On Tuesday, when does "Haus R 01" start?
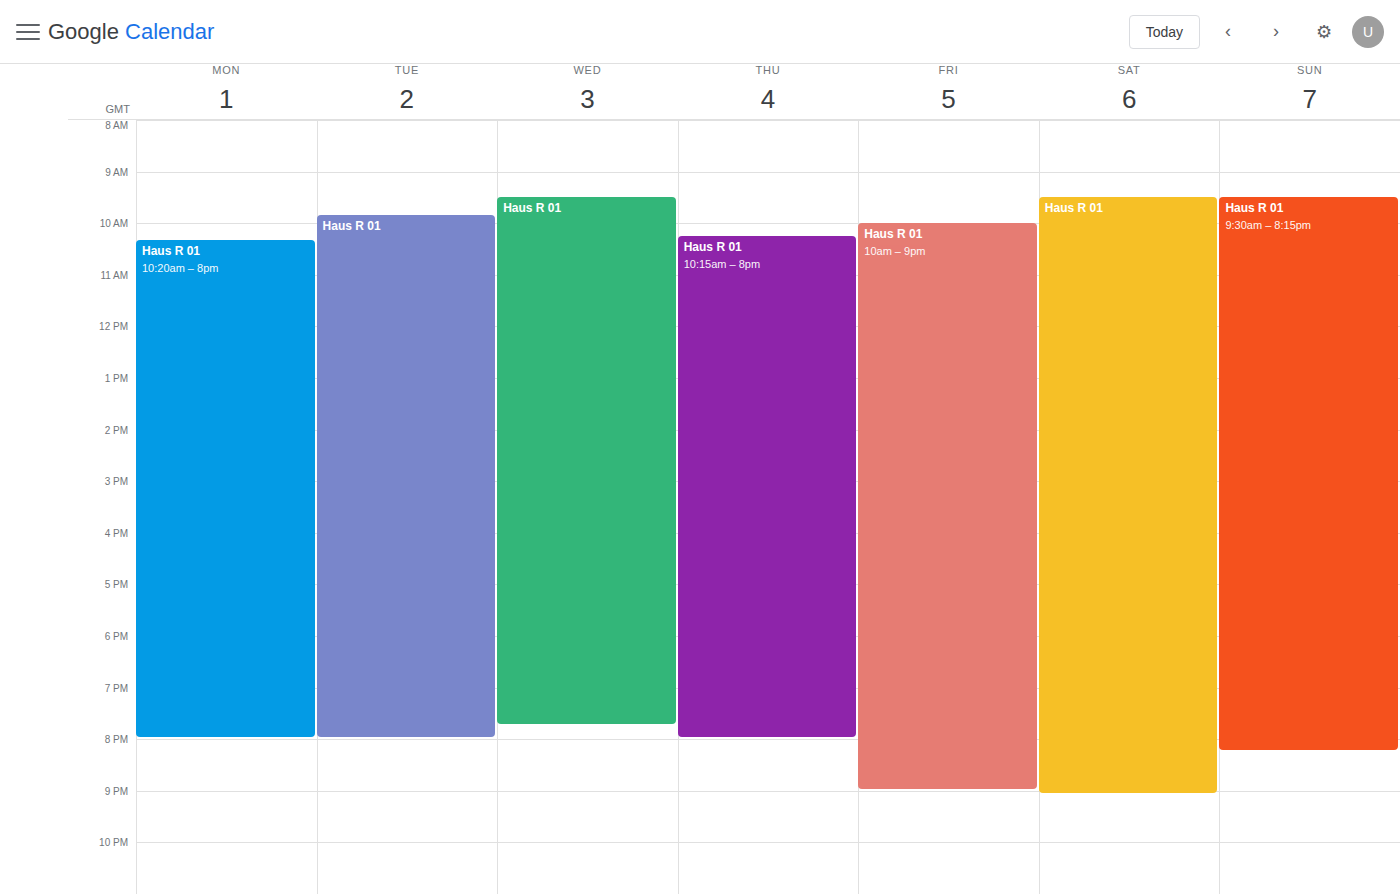
9:50 AM